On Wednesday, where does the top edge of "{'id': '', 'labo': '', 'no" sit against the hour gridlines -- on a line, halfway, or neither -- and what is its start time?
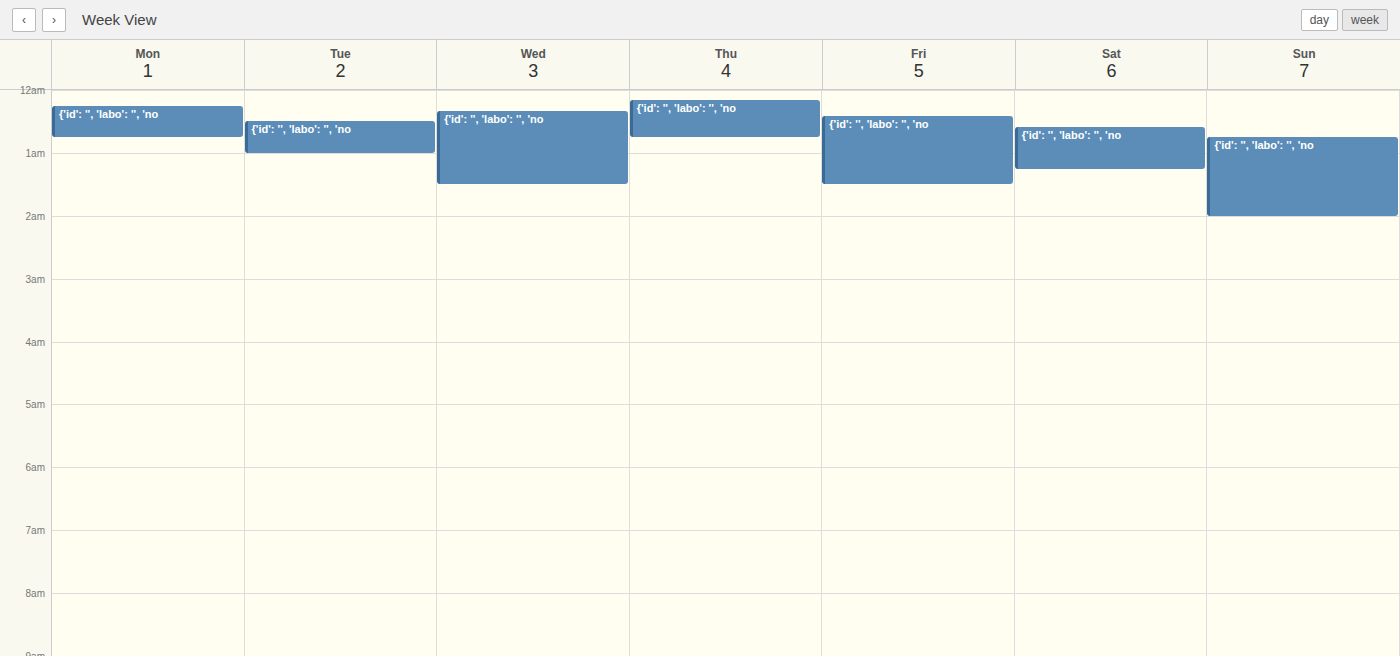
12:20 AM -- neither: 20 minutes below the 12 AM line and 40 minutes above the 1 AM line.